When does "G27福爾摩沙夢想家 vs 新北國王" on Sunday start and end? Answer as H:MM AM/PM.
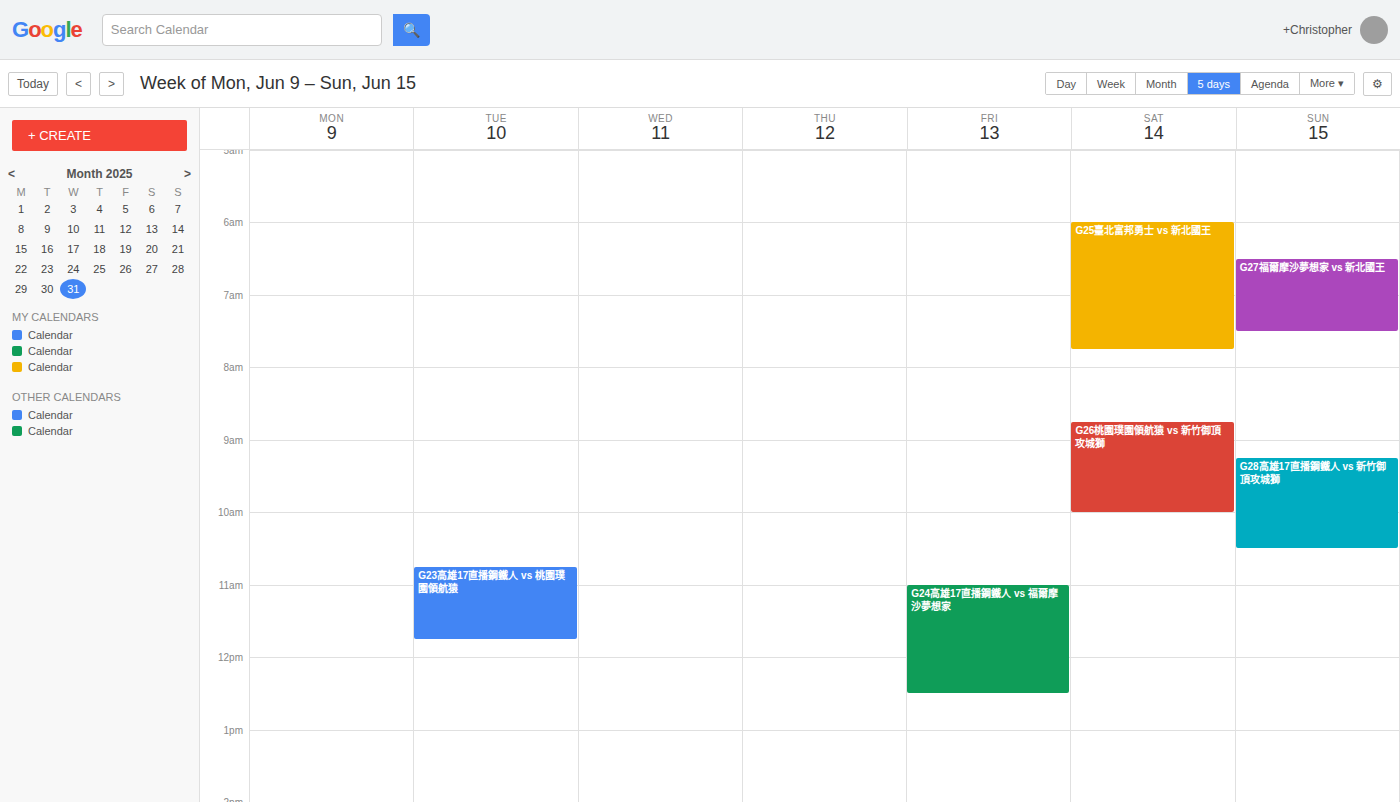
6:30 AM to 7:30 AM